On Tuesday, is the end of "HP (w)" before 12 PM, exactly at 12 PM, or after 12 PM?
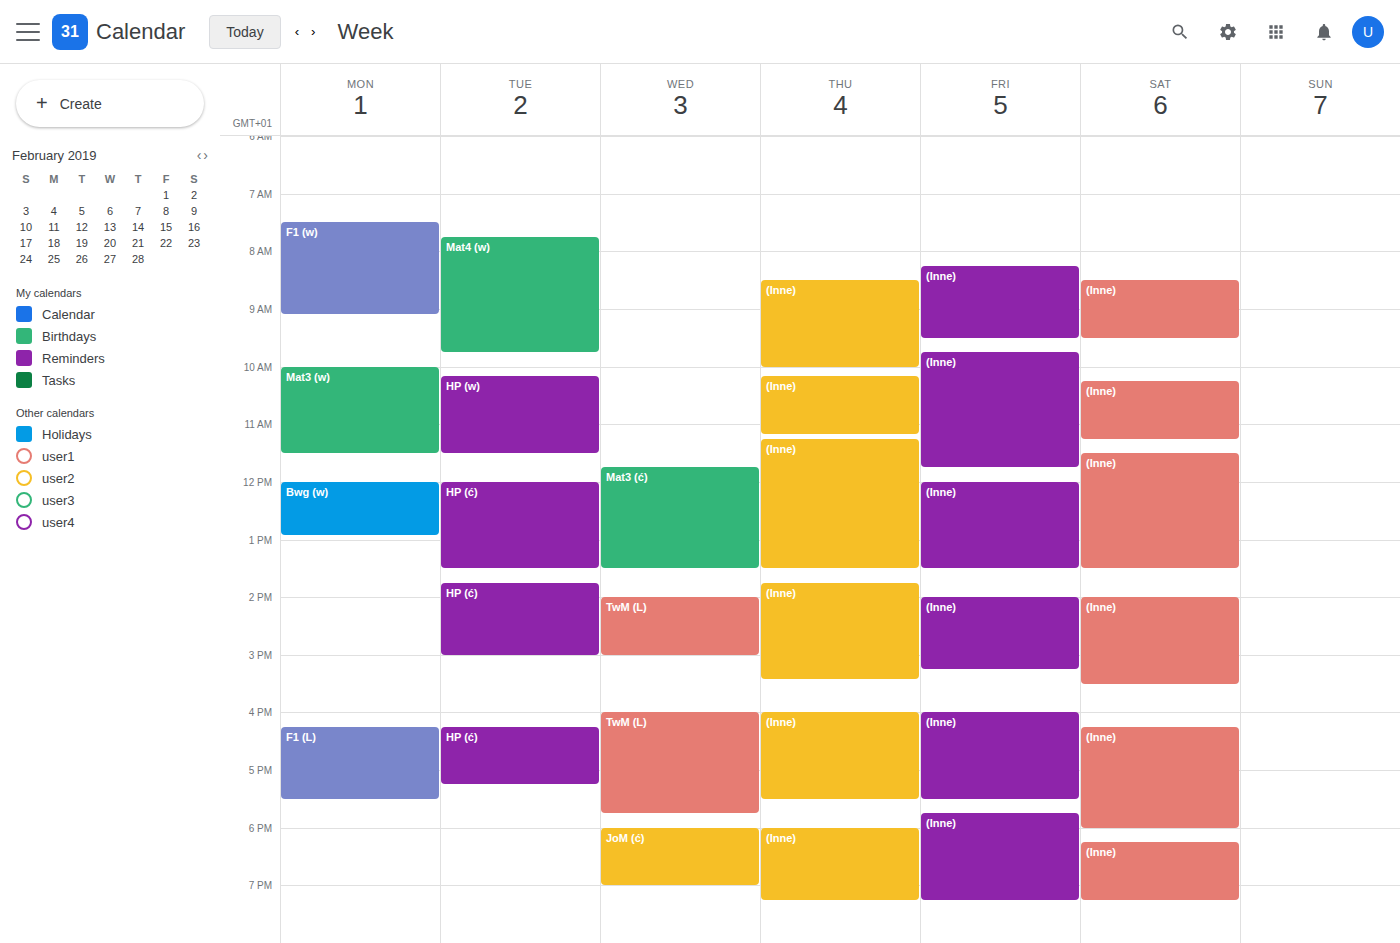
11:30 AM -- before 12 PM, 30 minutes above the 12 PM line.